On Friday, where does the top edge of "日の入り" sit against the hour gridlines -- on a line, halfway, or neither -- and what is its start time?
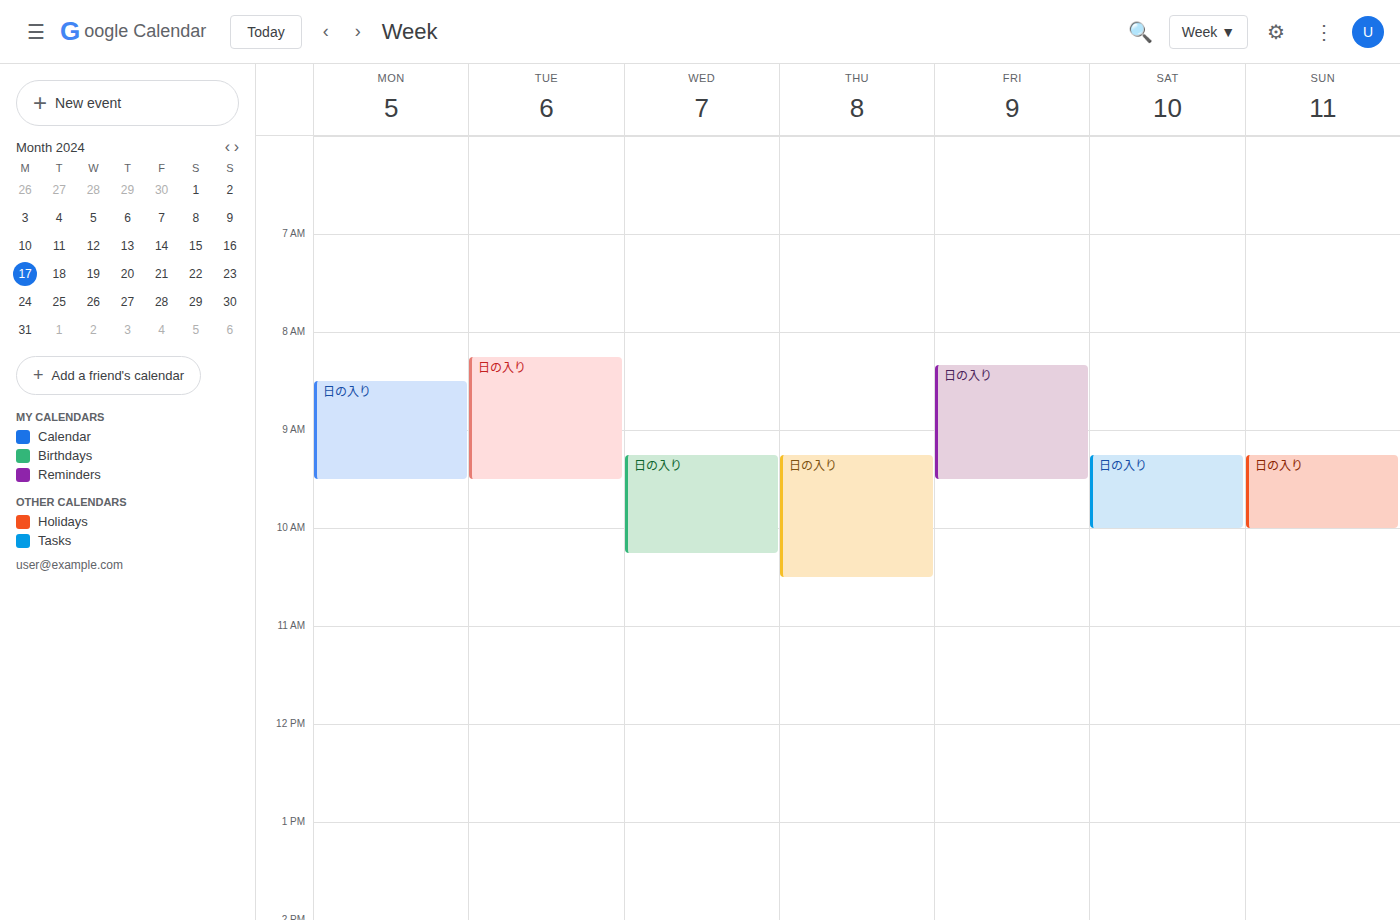
8:20 AM -- neither: 20 minutes below the 8 AM line and 40 minutes above the 9 AM line.